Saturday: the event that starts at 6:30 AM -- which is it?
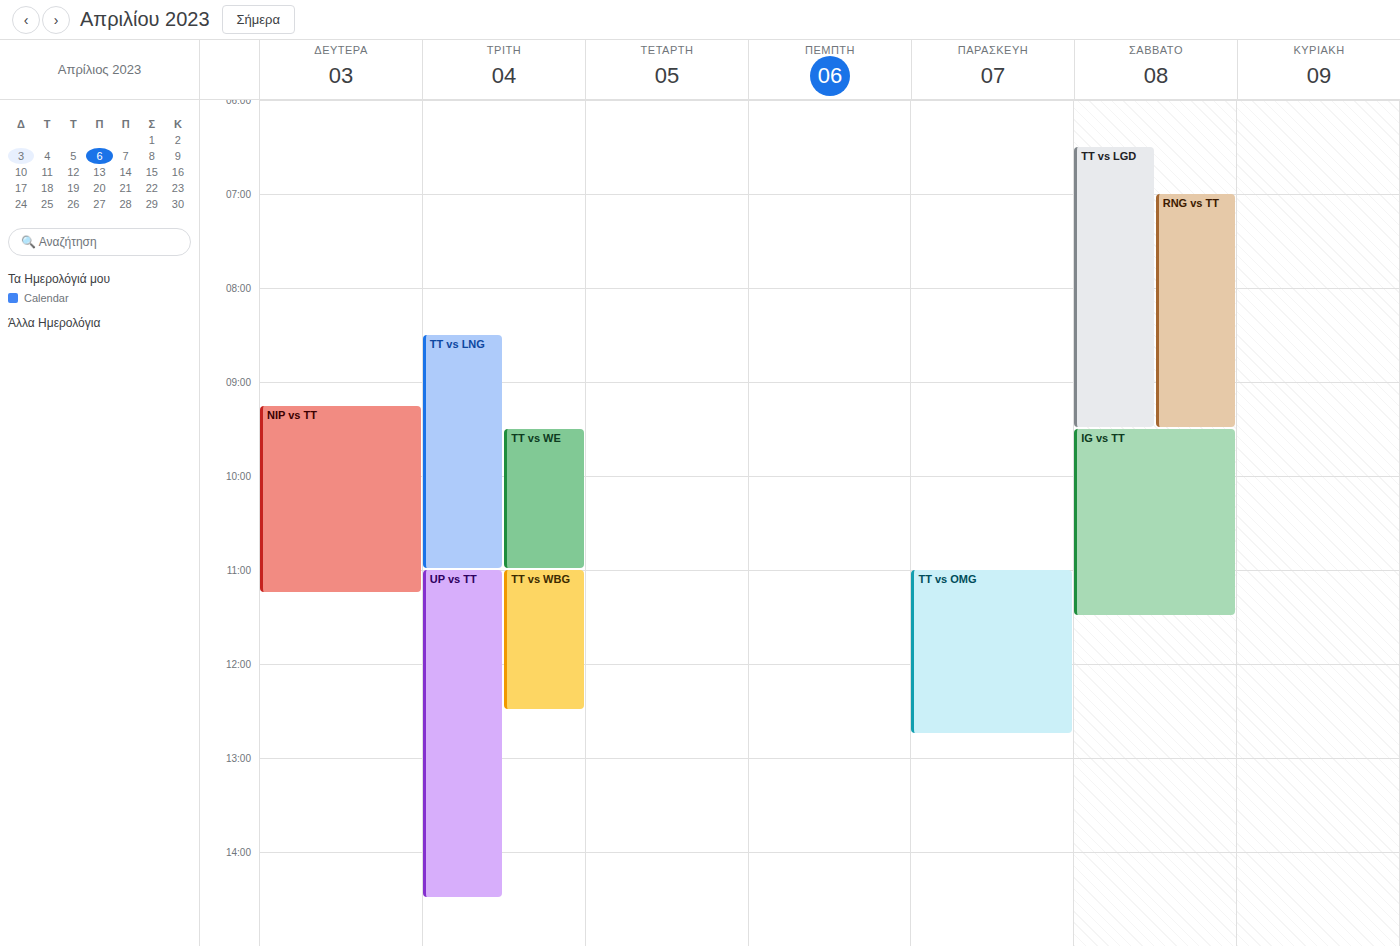
"TT vs LGD"